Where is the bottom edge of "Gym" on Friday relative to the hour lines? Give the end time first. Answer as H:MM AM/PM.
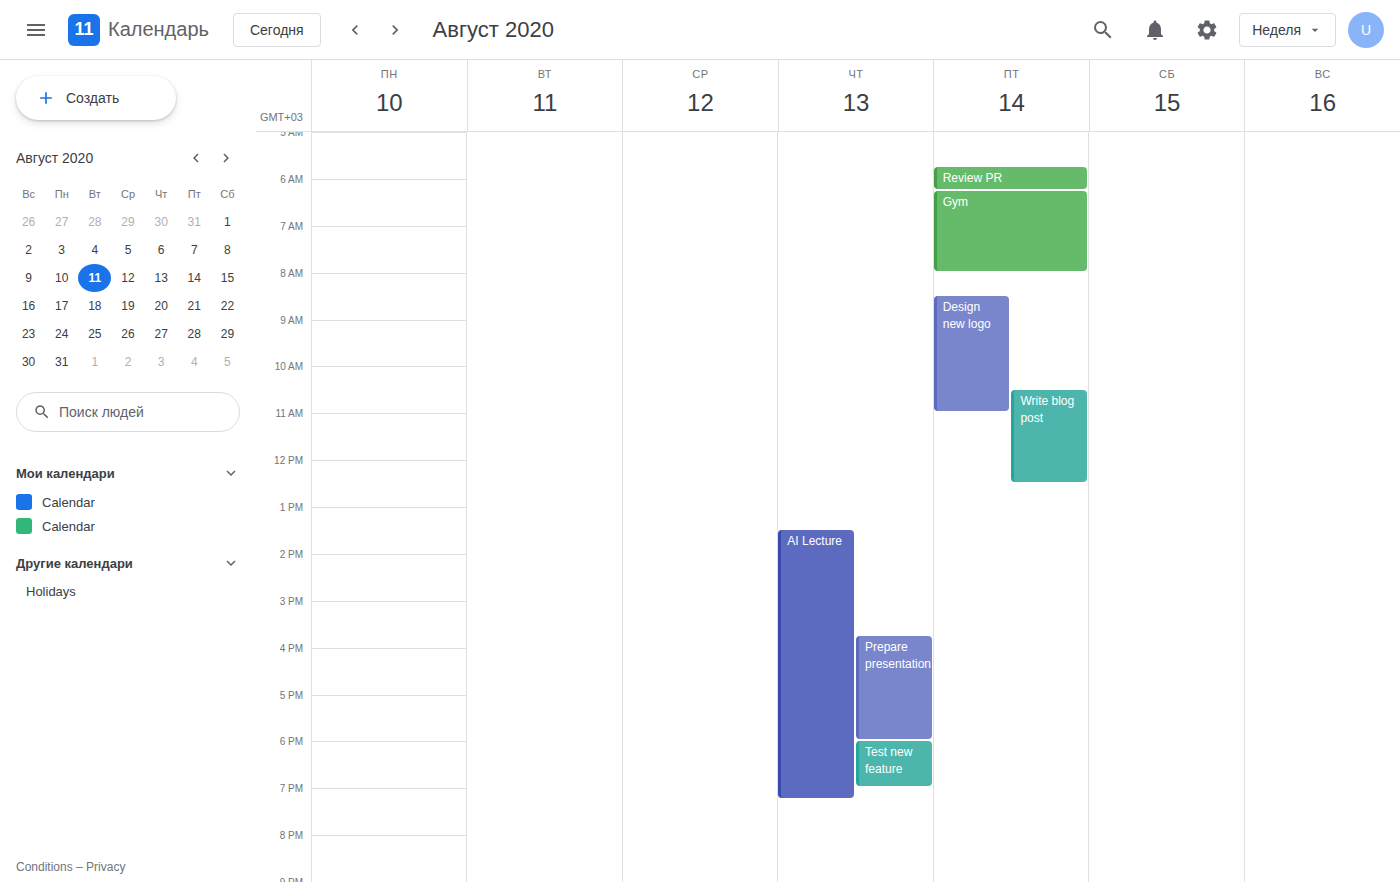
8:00 AM -- exactly on the 8 AM line.